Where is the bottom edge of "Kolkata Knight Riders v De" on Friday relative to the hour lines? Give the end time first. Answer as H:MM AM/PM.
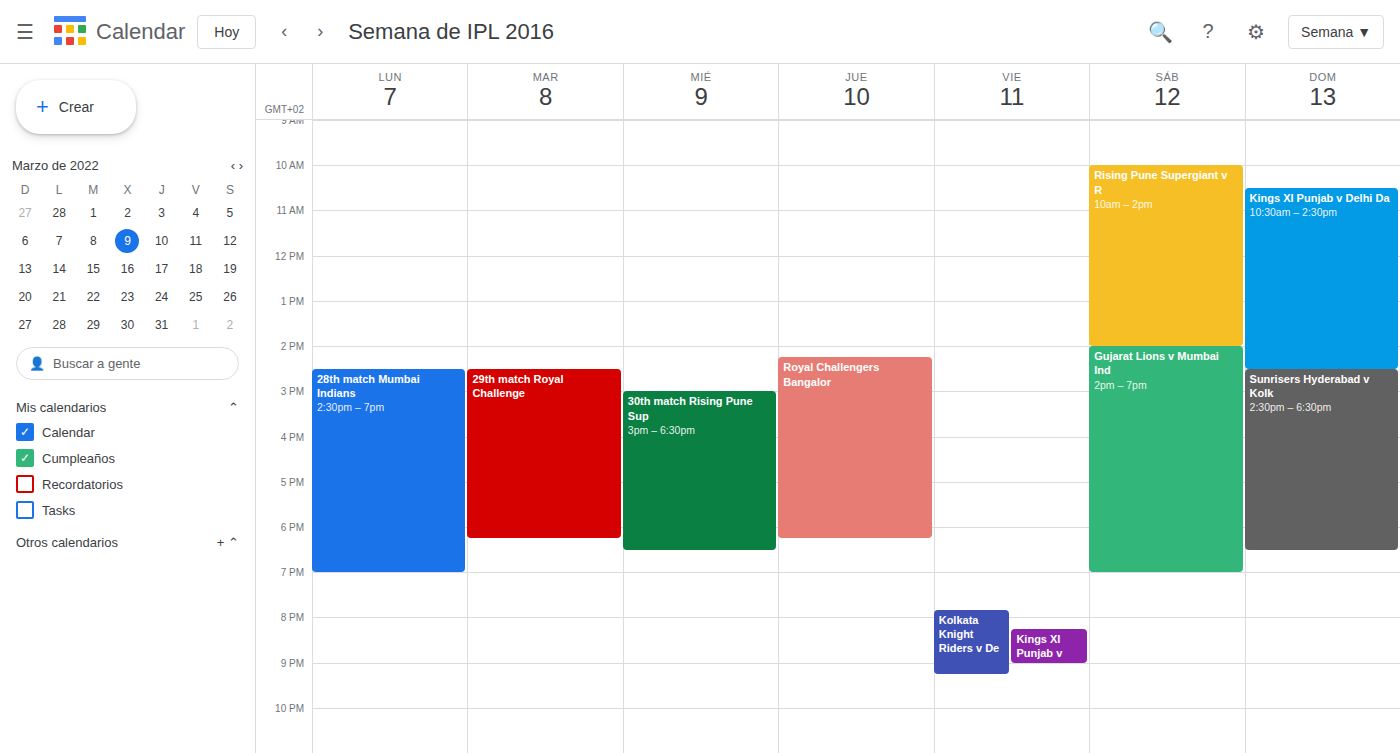
9:15 PM -- neither: a quarter of the way from the 9 PM line to the 10 PM line.